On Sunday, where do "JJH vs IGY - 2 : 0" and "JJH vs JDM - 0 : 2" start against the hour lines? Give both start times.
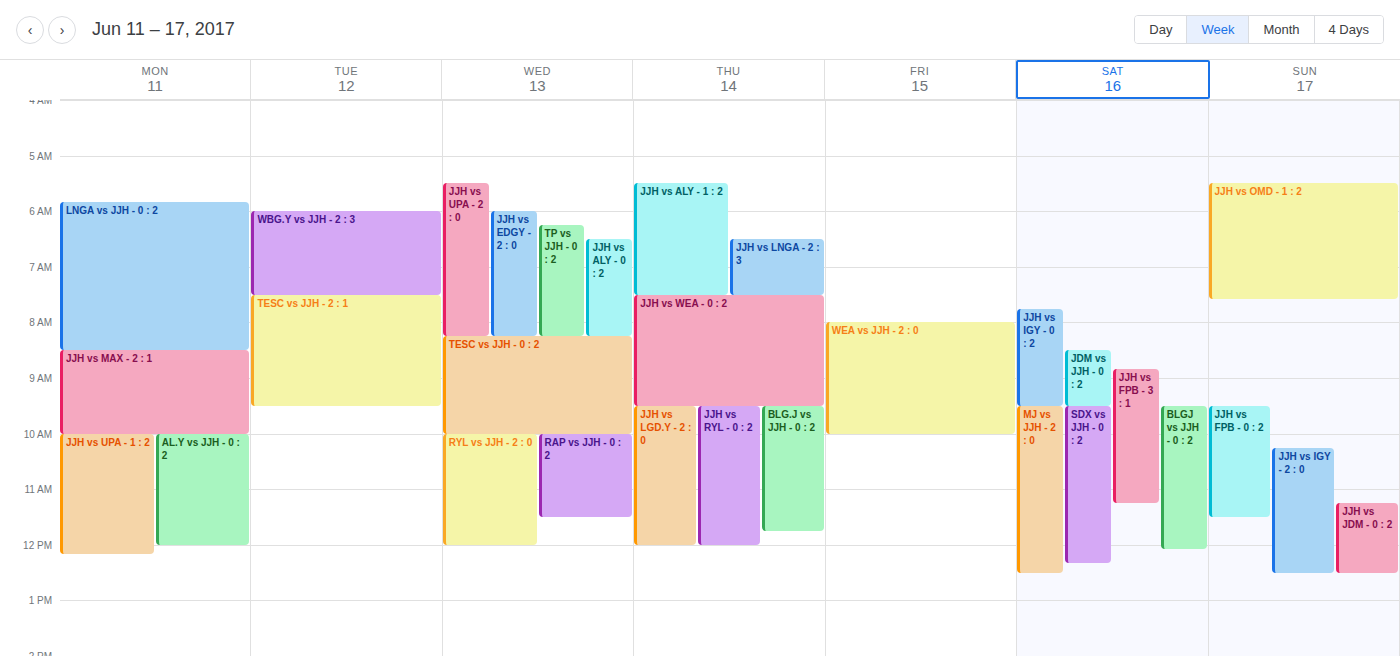
"JJH vs IGY - 2 : 0": 10:15 AM, neither: a quarter of the way from the 10 AM line to the 11 AM line. "JJH vs JDM - 0 : 2": 11:15 AM, neither: a quarter of the way from the 11 AM line to the 12 PM line.